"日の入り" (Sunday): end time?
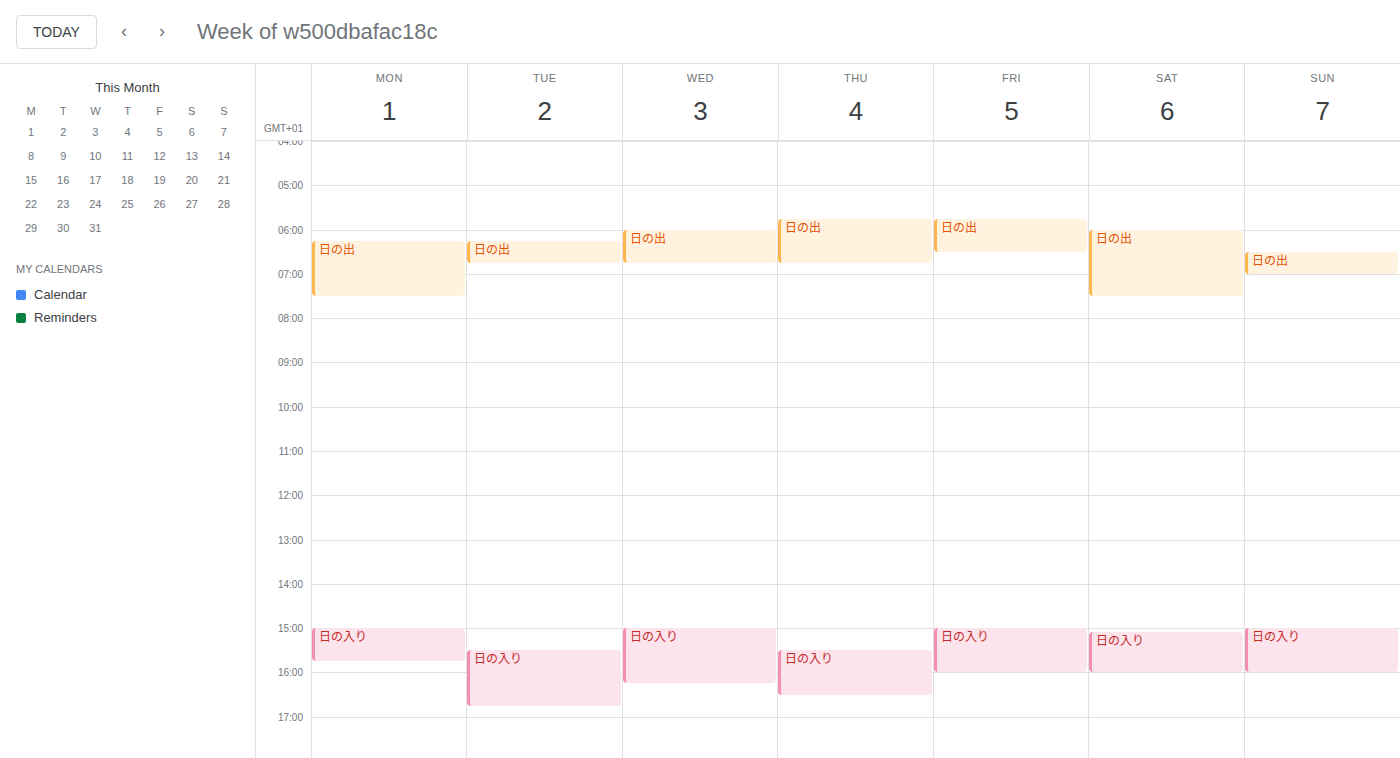
4:00 PM